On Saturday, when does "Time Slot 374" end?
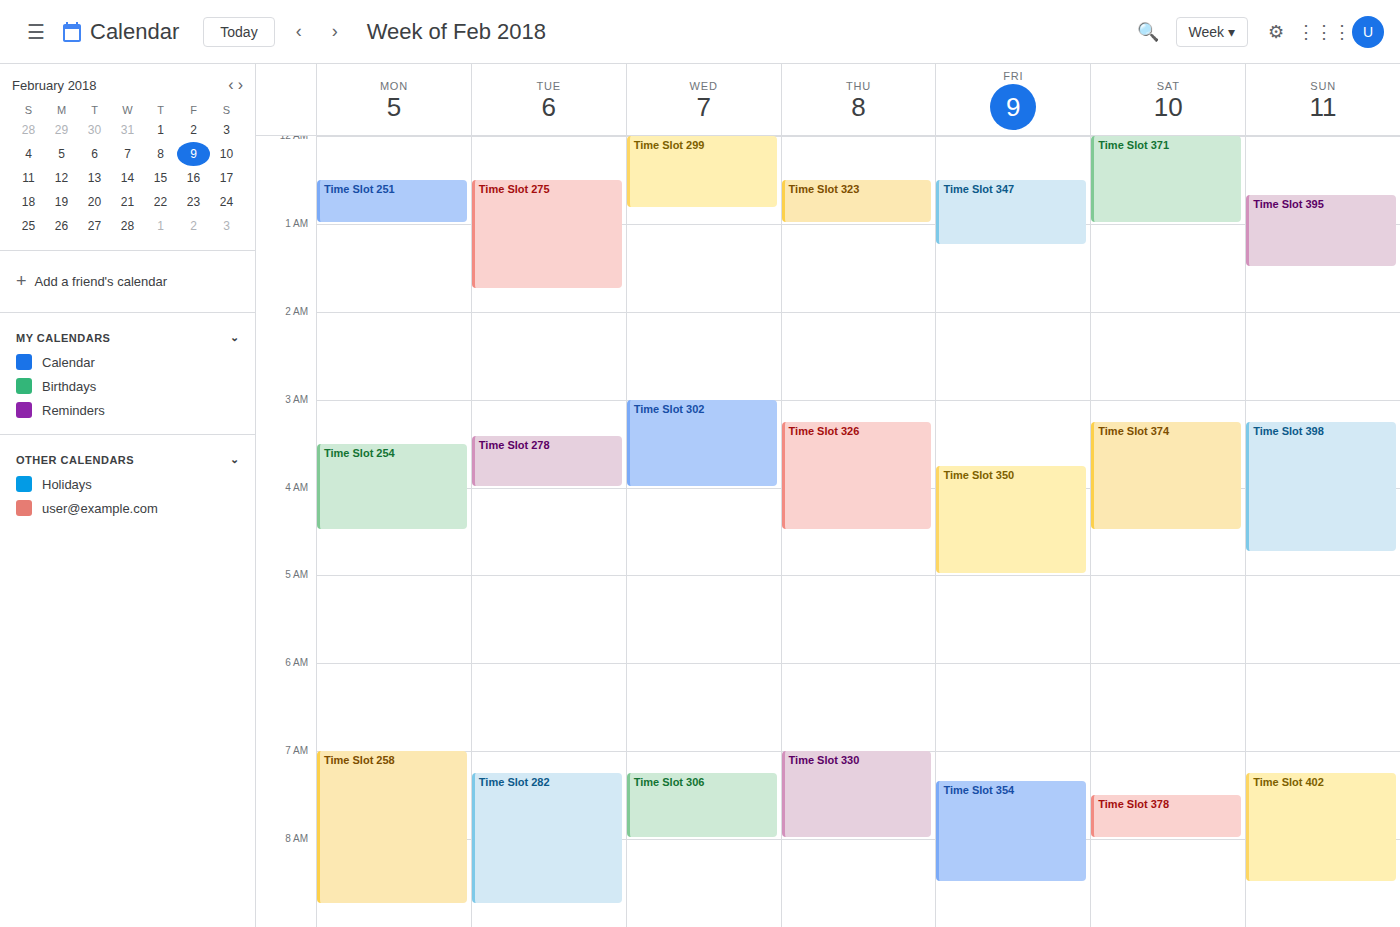
4:30 AM